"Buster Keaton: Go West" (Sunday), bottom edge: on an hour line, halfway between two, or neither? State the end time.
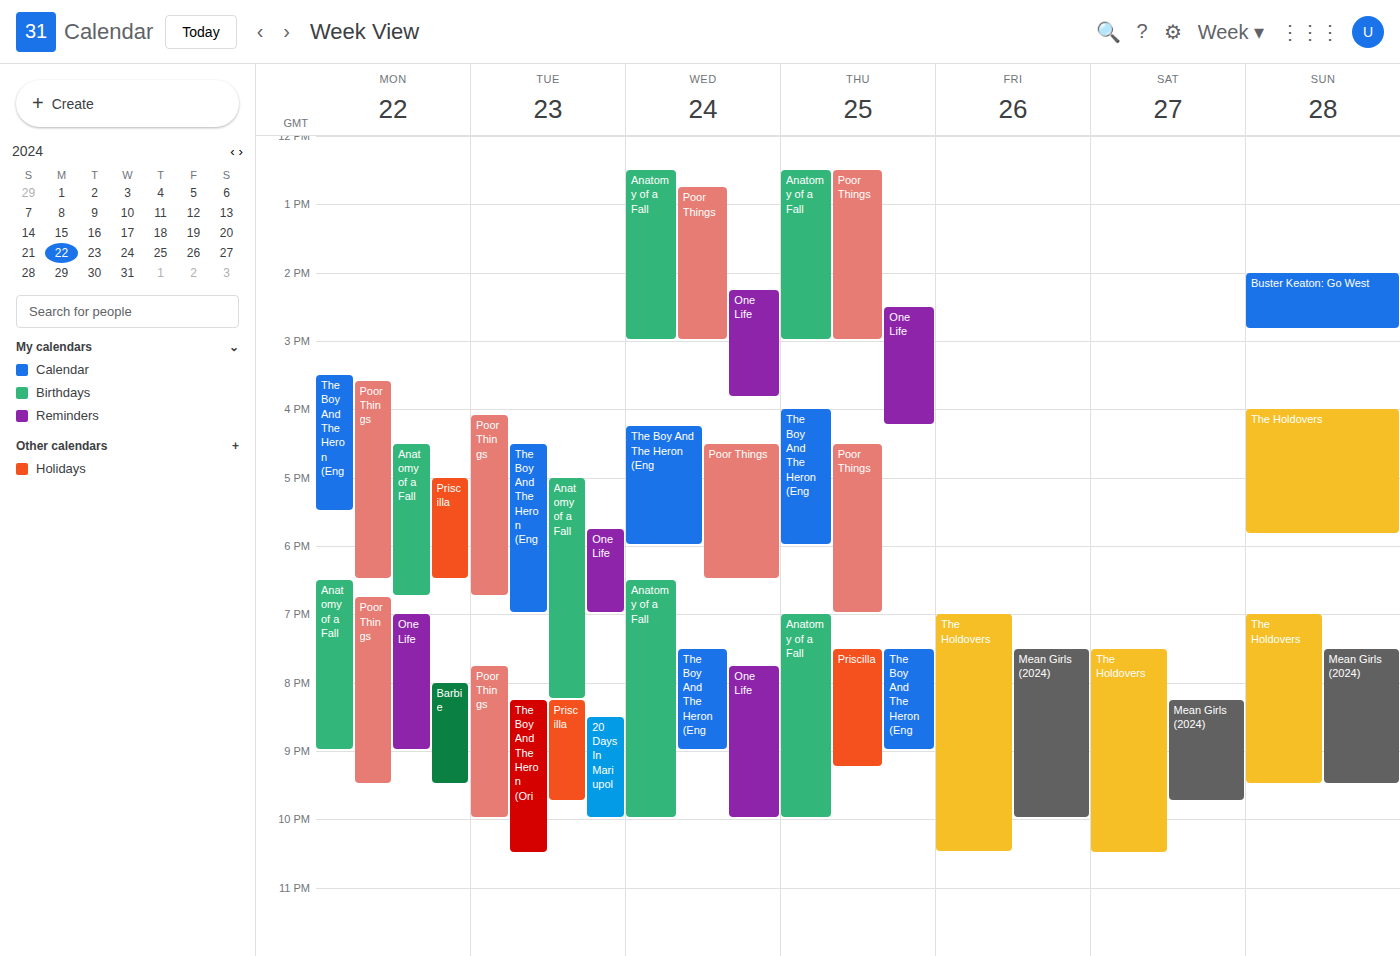
2:50 PM -- neither: 50 minutes below the 2 PM line and 10 minutes above the 3 PM line.